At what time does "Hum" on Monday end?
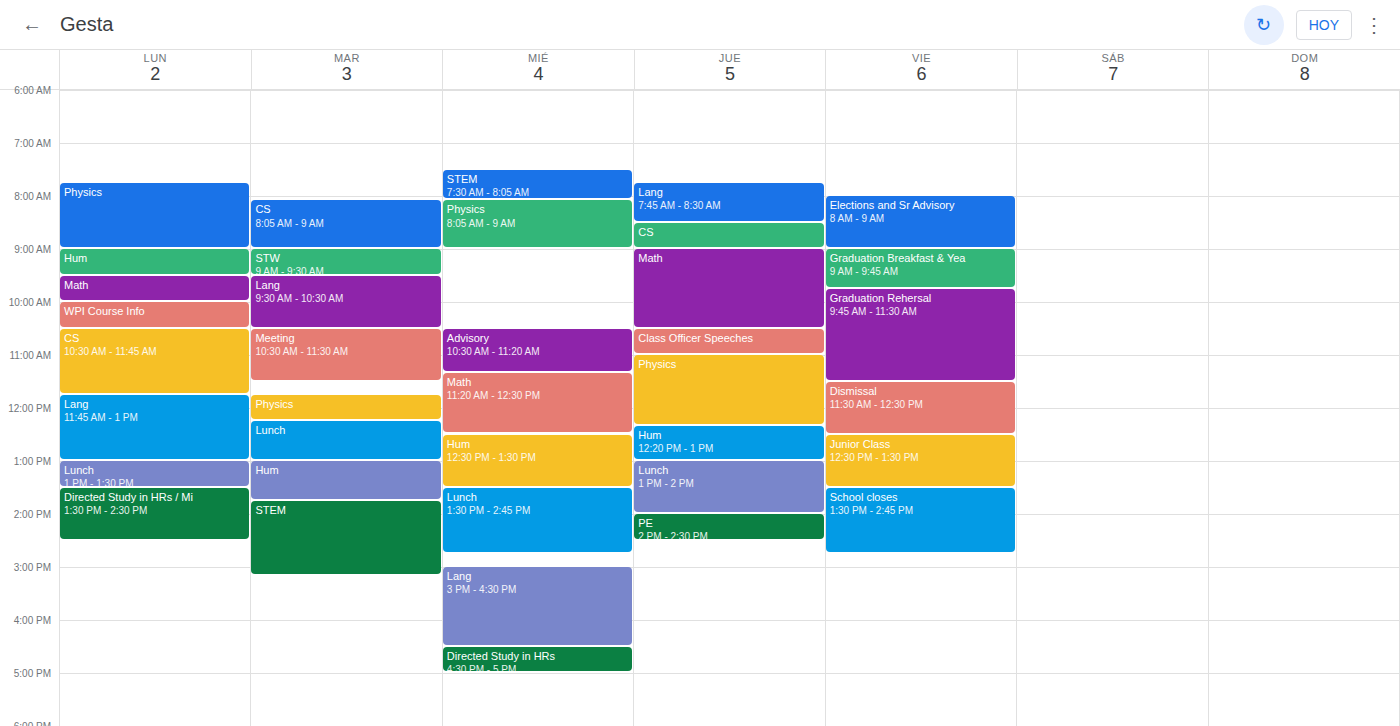
9:30 AM